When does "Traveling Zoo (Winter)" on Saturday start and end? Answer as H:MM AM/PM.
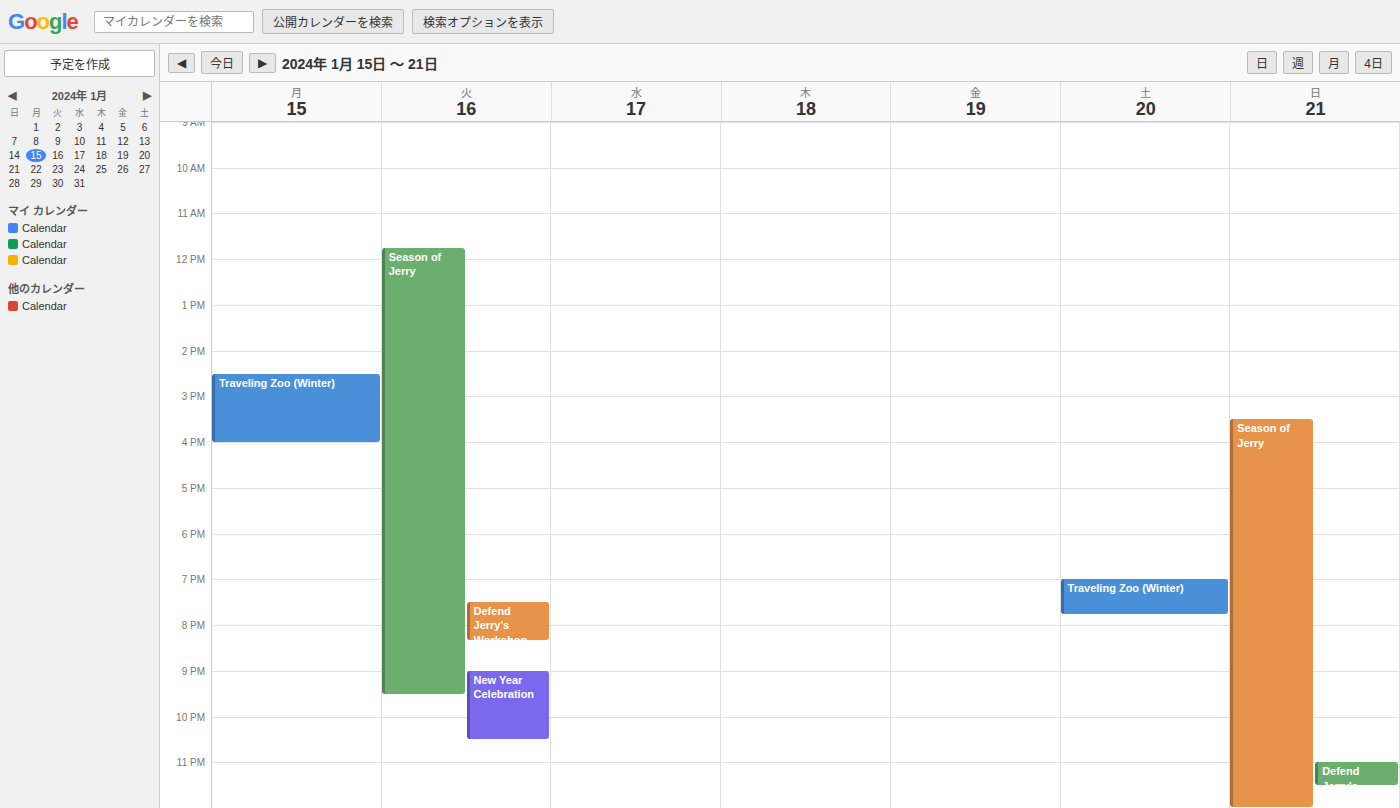
7:00 PM to 7:45 PM